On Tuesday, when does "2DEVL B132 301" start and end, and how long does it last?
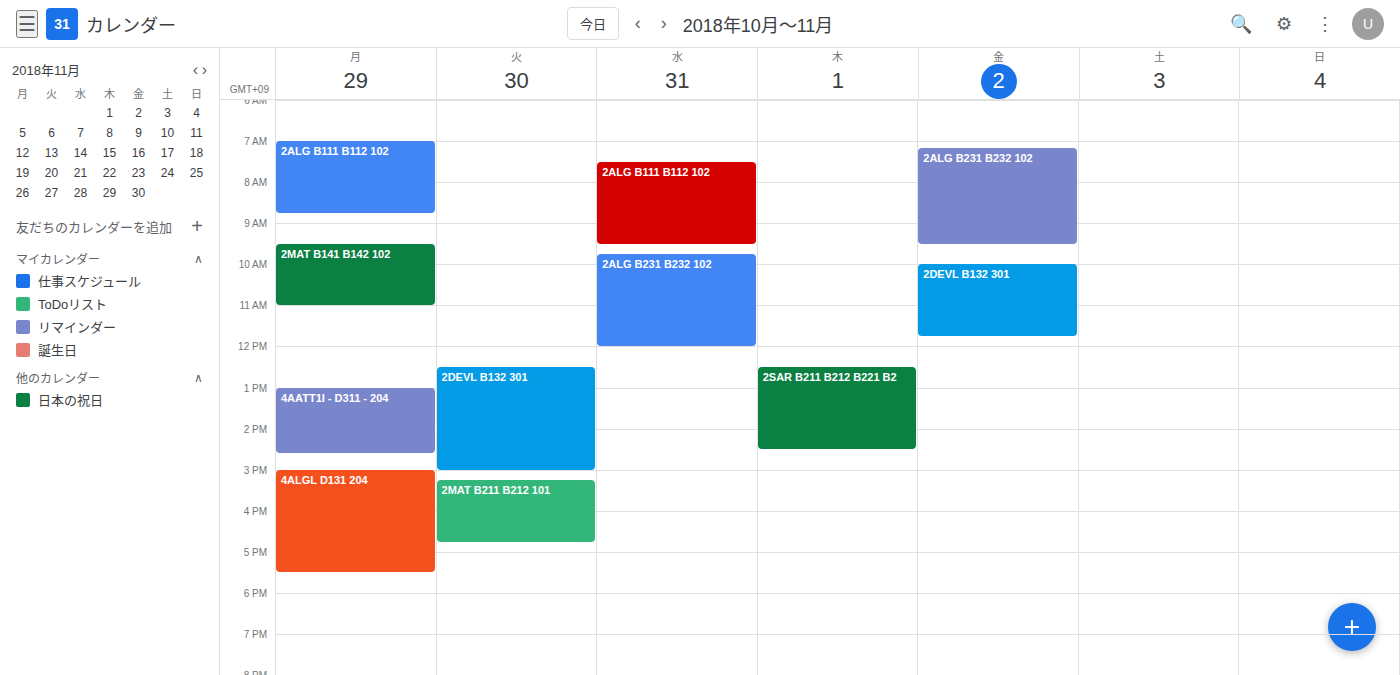
12:30 PM to 3:00 PM, 2 hours 30 minutes